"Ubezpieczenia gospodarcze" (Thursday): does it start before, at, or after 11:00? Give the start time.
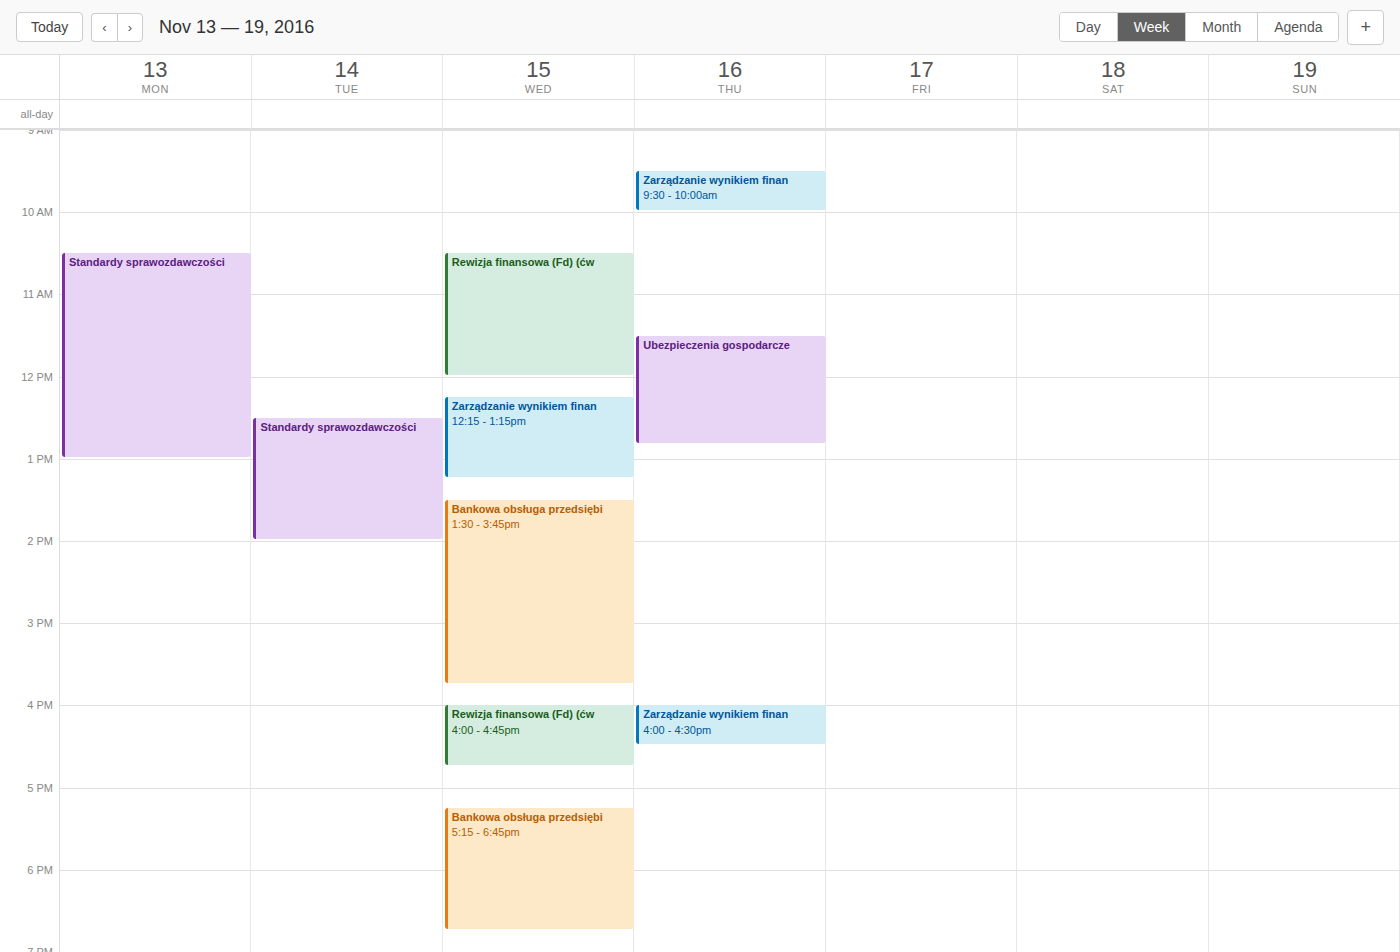
11:30 -- after 11:00, 30 minutes below the 11:00 line.